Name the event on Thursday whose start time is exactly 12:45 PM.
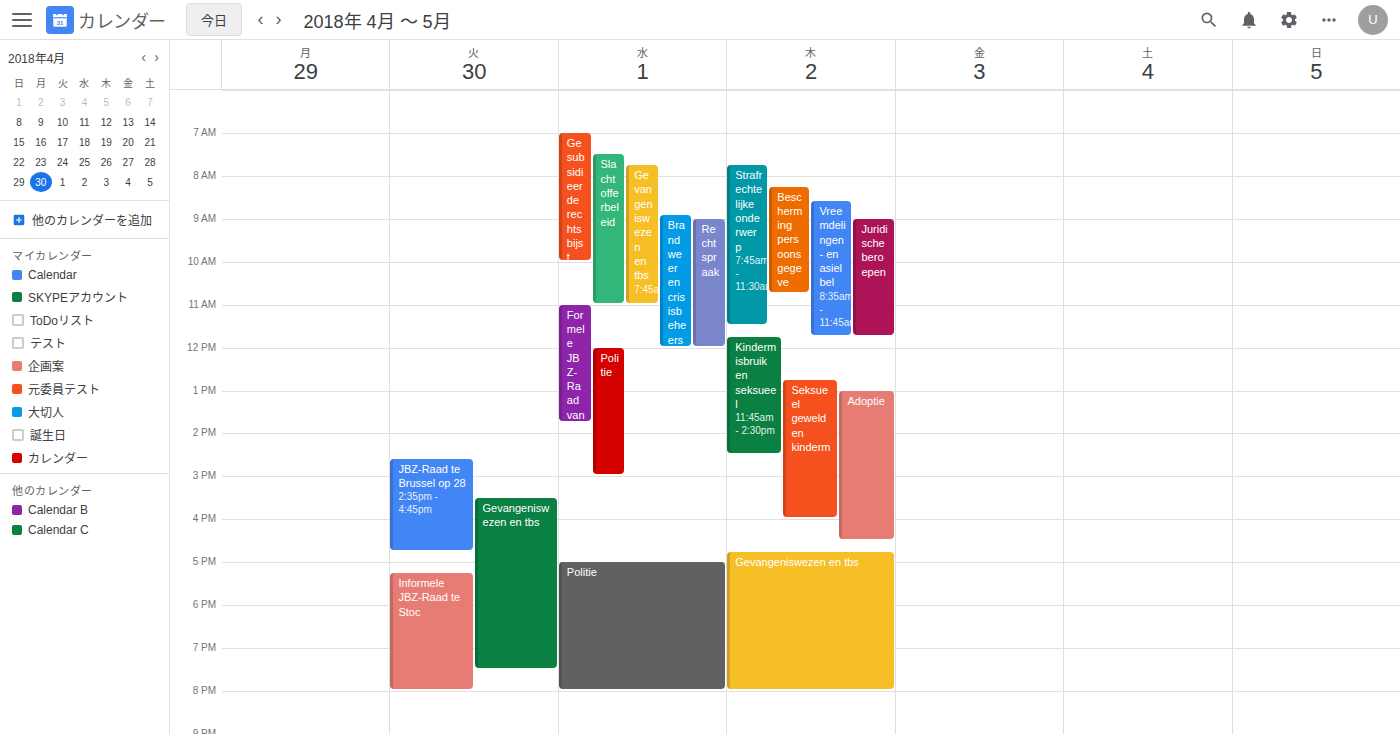
"Seksueel geweld en kinderm"